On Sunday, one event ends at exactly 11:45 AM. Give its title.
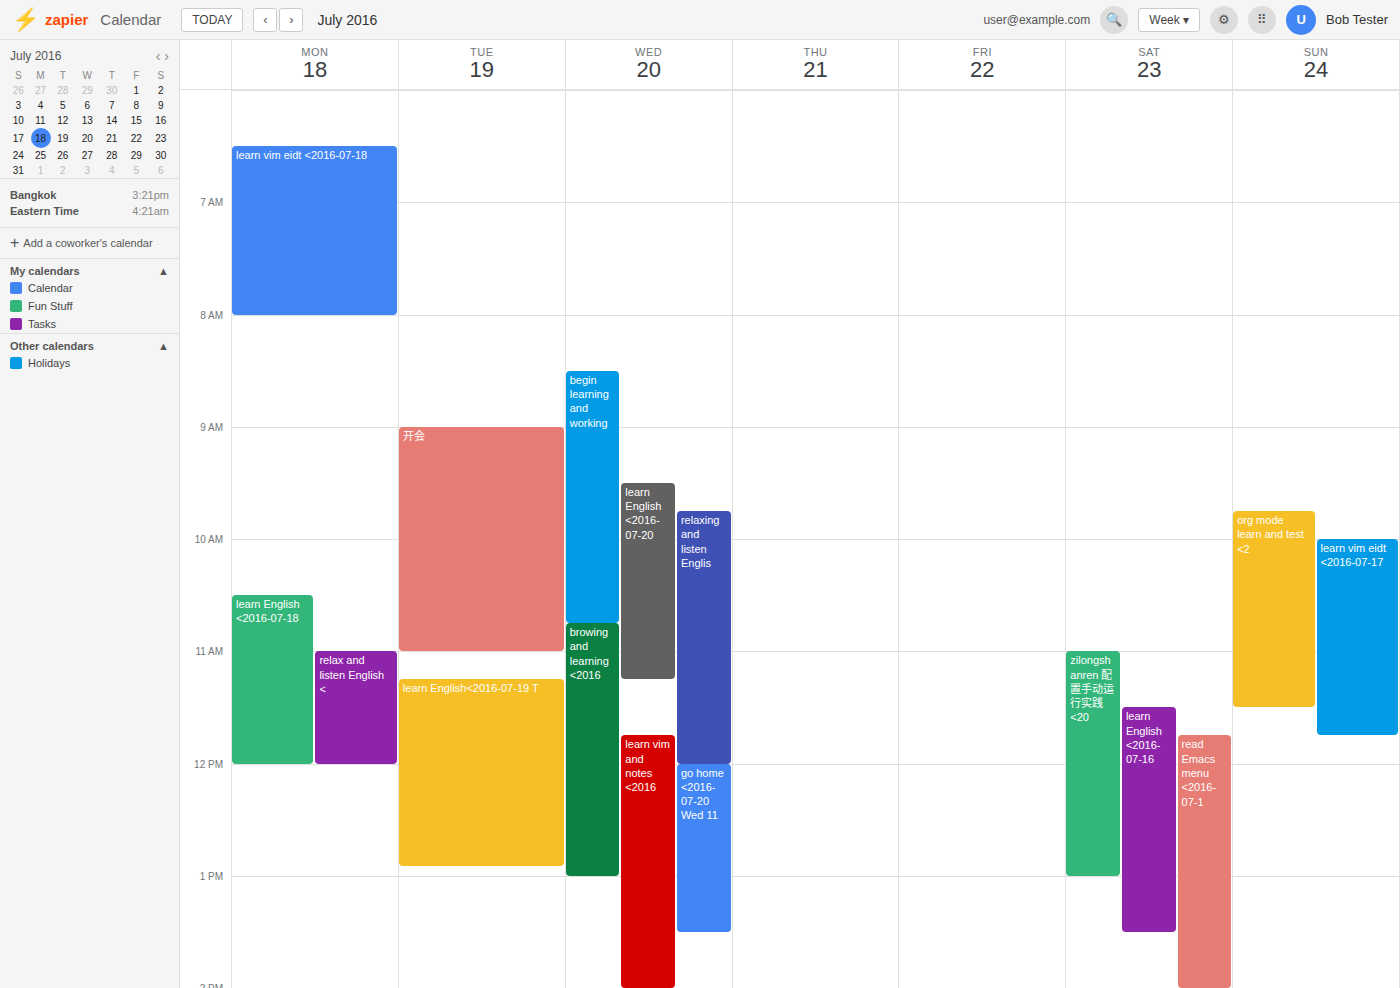
"learn vim eidt <2016-07-17"